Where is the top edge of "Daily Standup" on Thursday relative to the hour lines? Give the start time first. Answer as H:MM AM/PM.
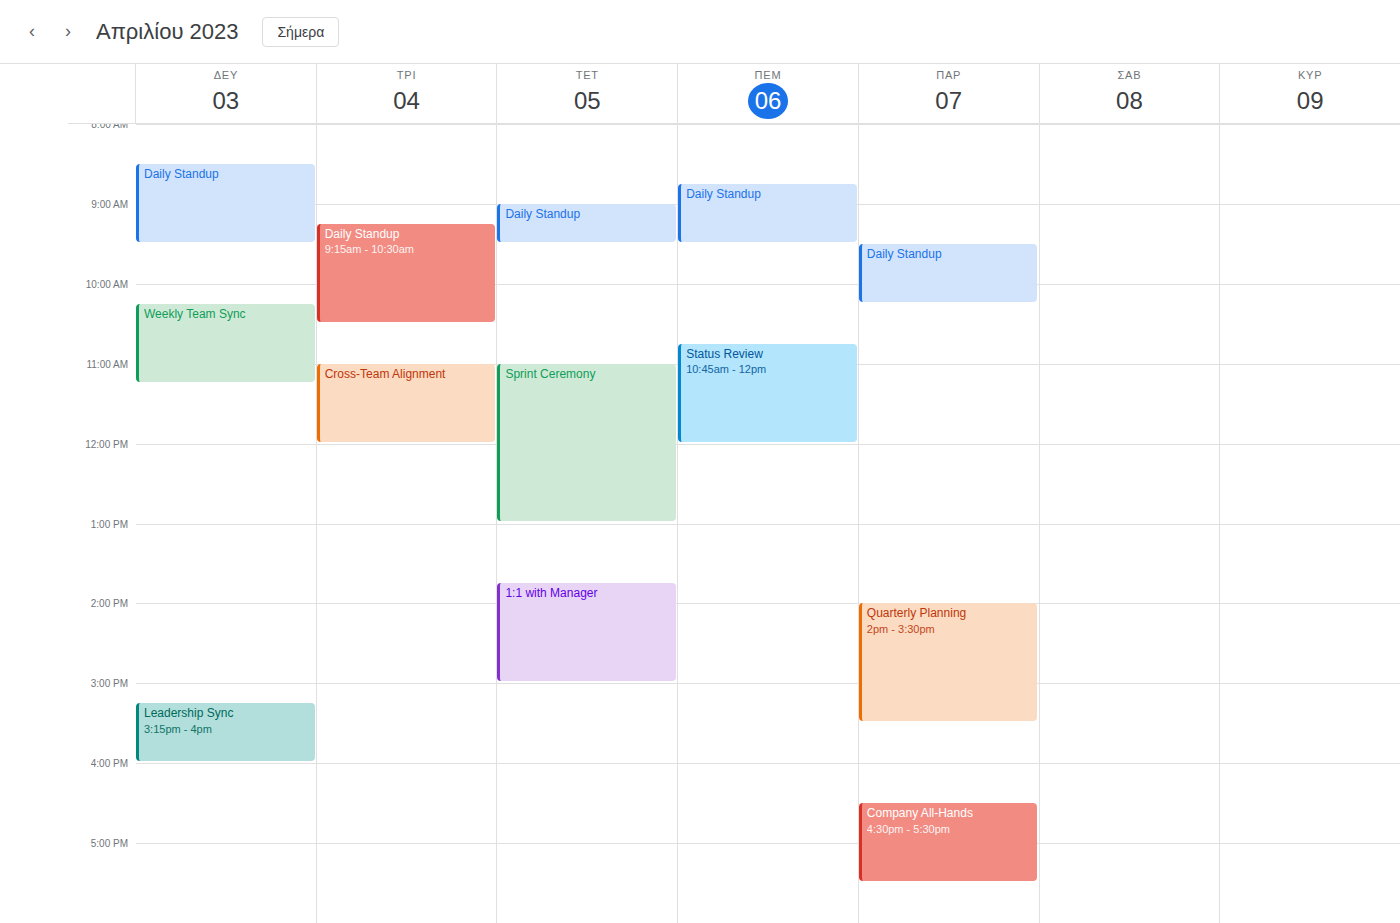
8:45 AM -- neither: three quarters of the way from the 8 AM line to the 9 AM line.